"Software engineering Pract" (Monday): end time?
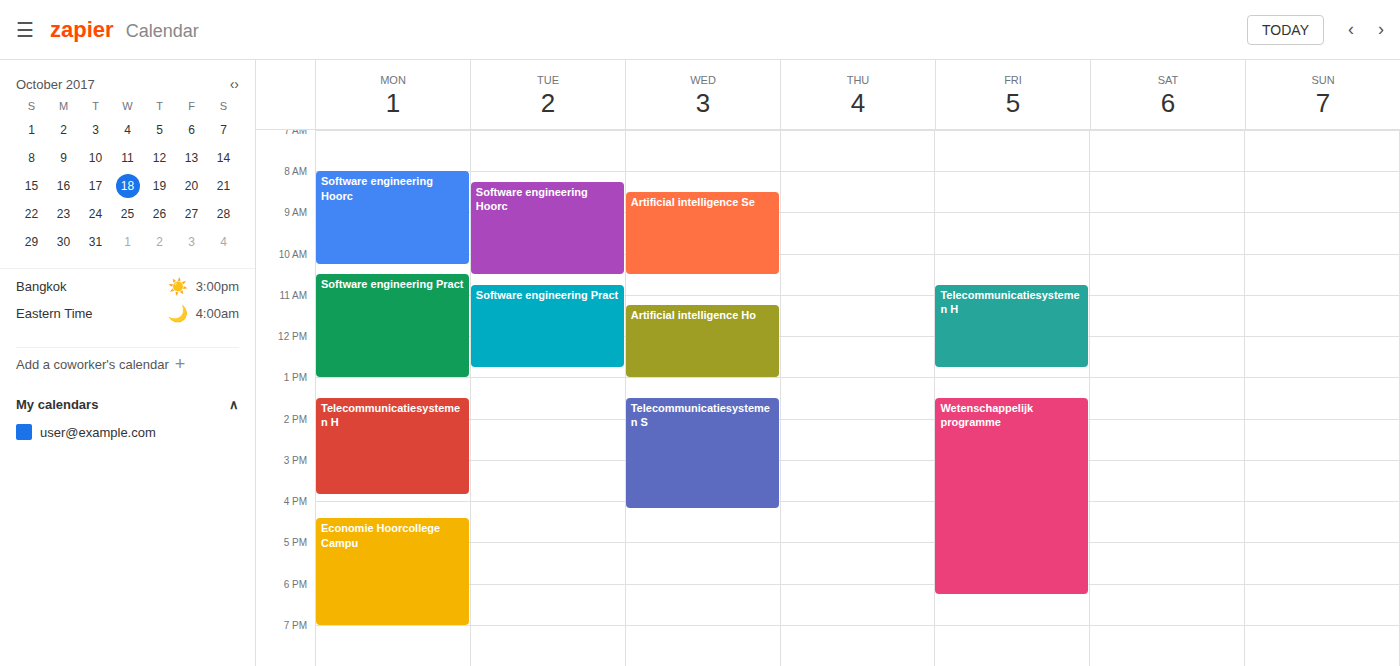
1:00 PM